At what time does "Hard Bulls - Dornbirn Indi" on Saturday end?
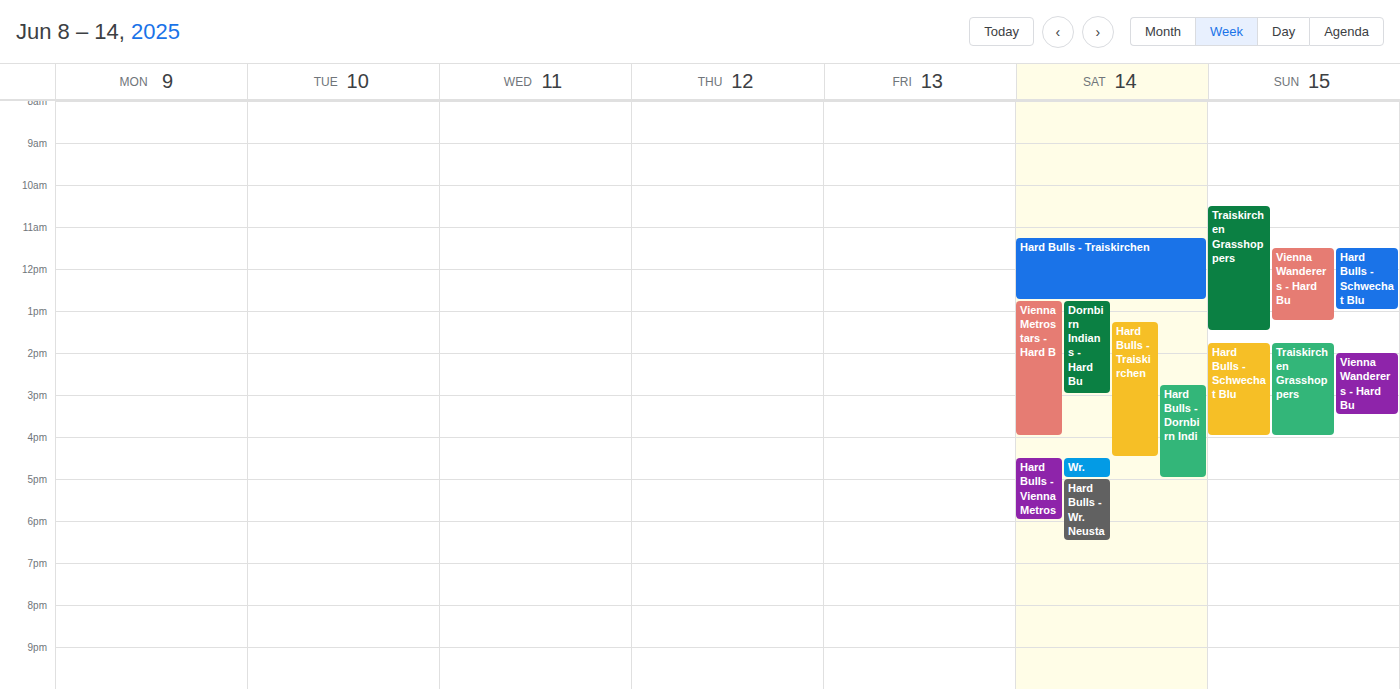
5:00 PM